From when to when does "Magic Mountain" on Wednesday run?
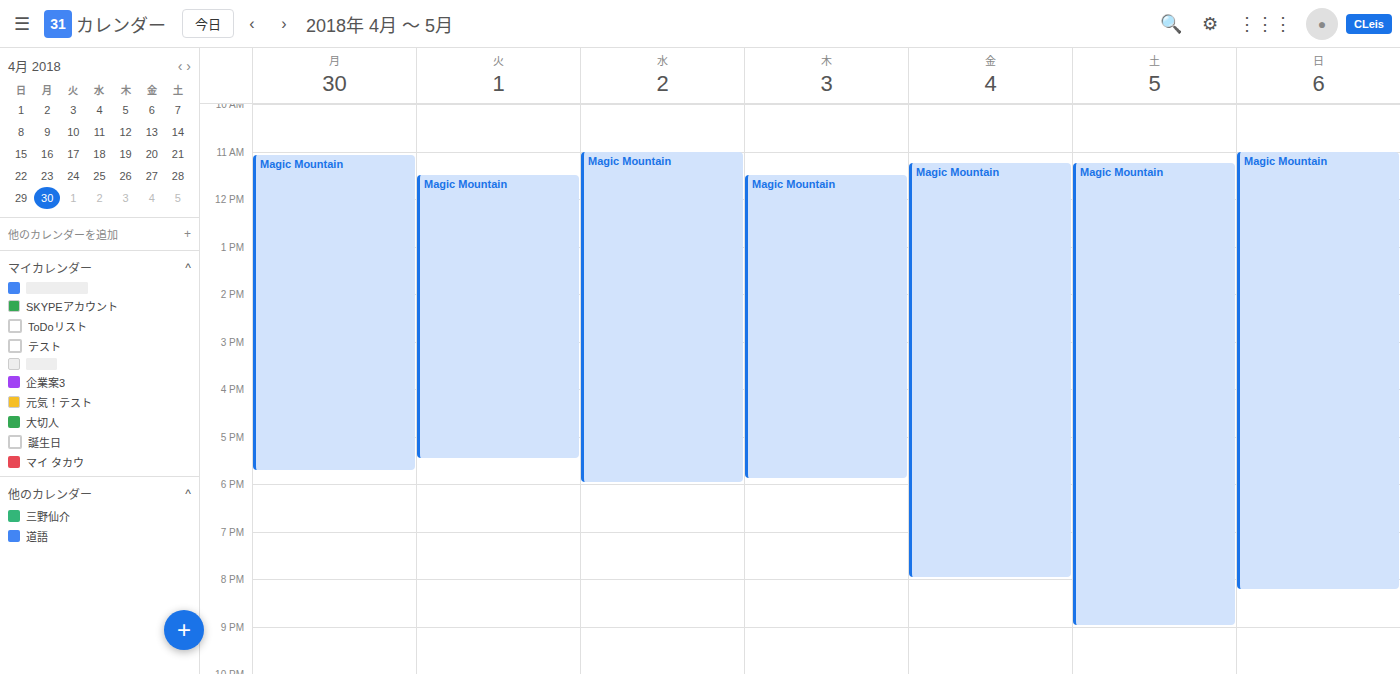
11:00 AM to 6:00 PM